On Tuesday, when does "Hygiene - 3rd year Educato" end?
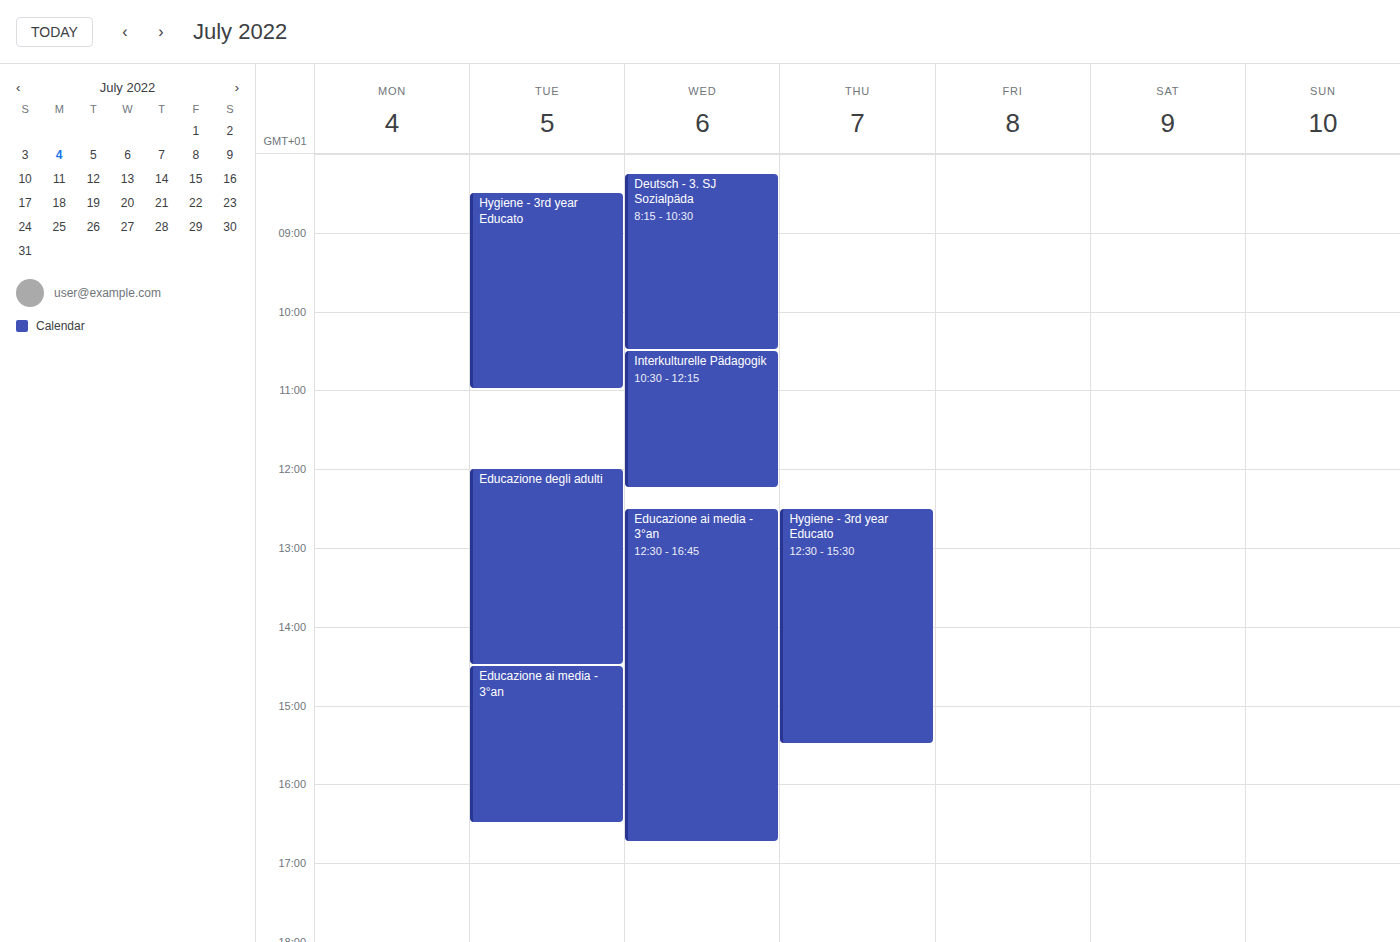
11:00